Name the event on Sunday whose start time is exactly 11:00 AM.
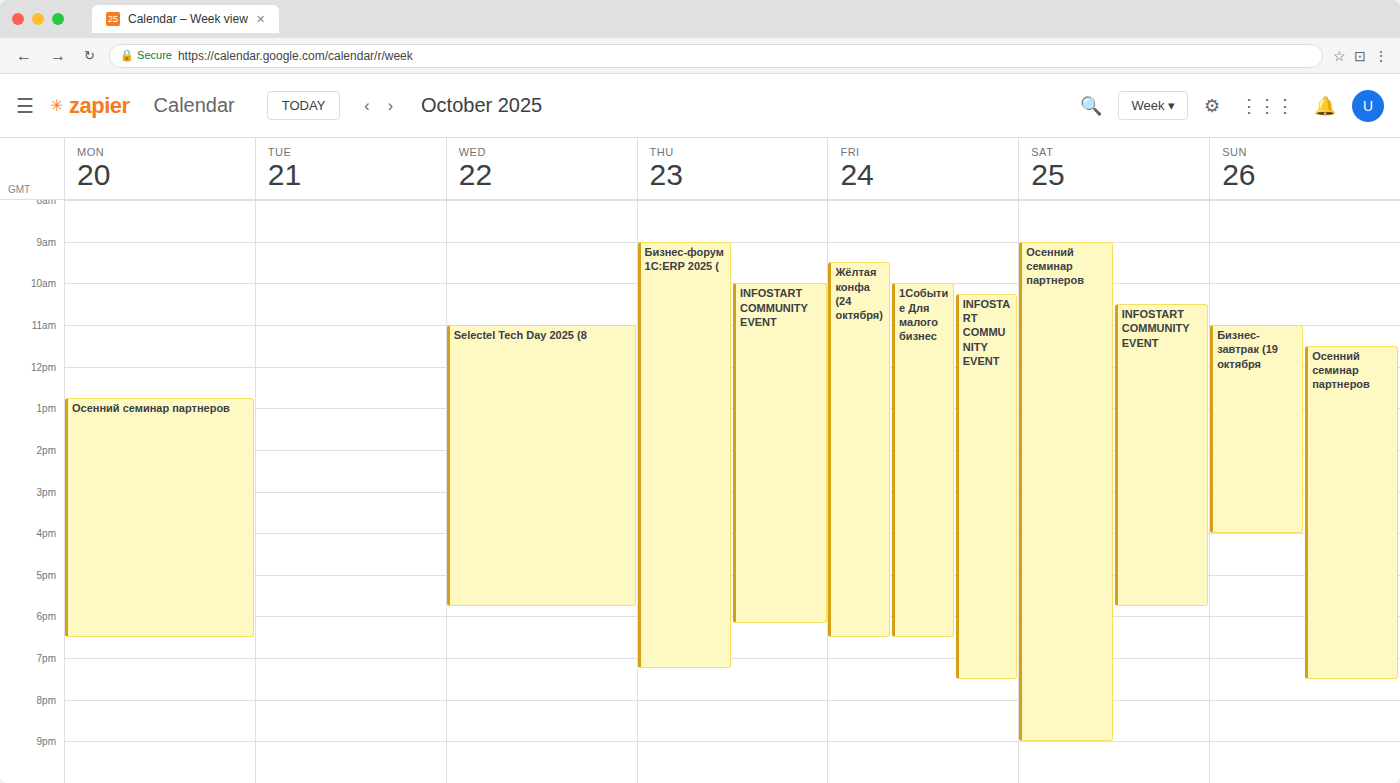
"Бизнес-завтрак (19 октября"